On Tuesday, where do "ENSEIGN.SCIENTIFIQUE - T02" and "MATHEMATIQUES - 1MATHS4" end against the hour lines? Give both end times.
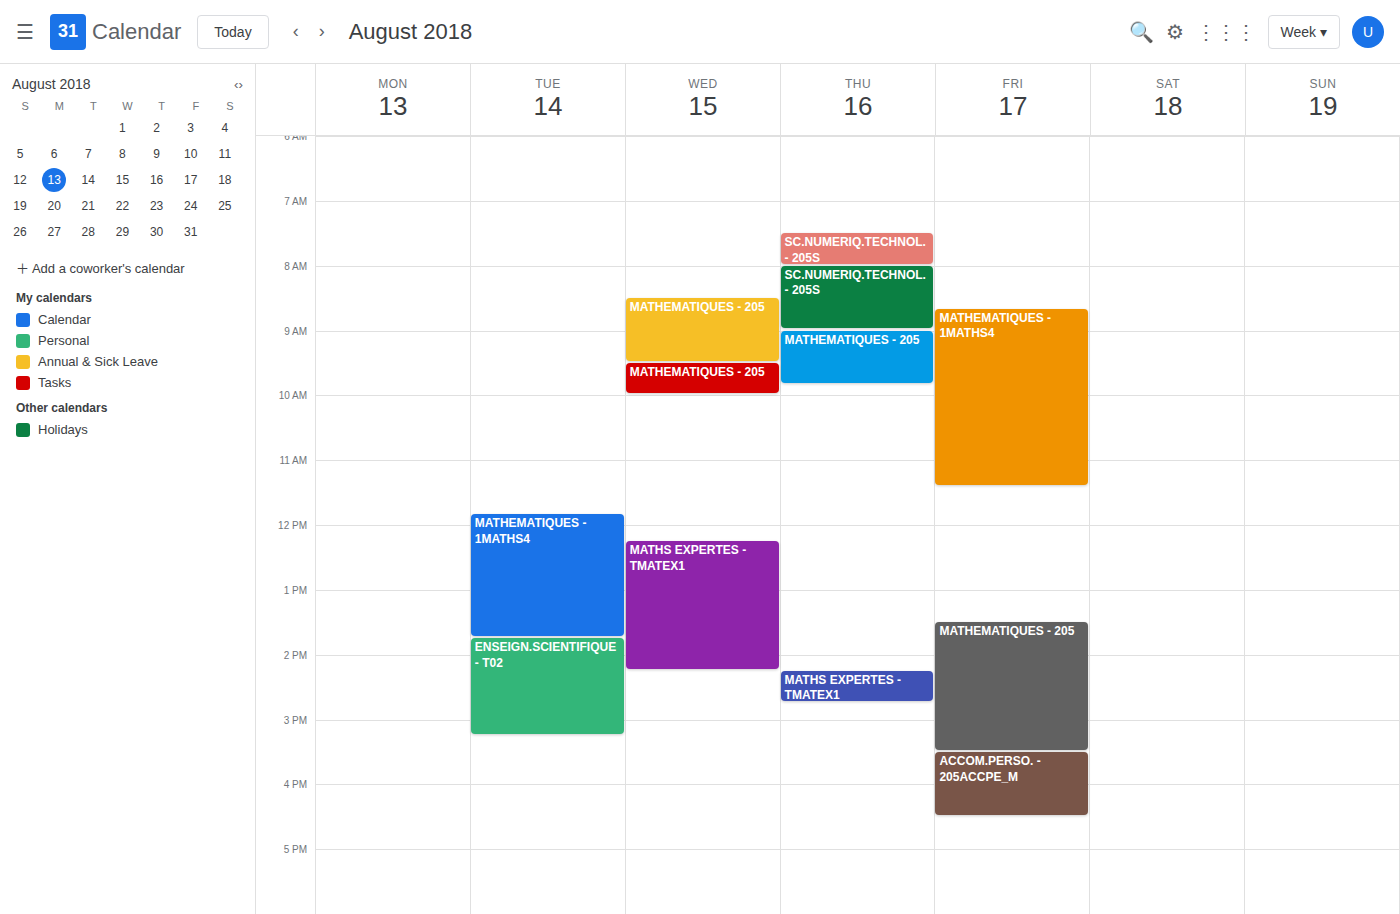
"ENSEIGN.SCIENTIFIQUE - T02": 3:15 PM, neither: a quarter of the way from the 3 PM line to the 4 PM line. "MATHEMATIQUES - 1MATHS4": 1:45 PM, neither: three quarters of the way from the 1 PM line to the 2 PM line.